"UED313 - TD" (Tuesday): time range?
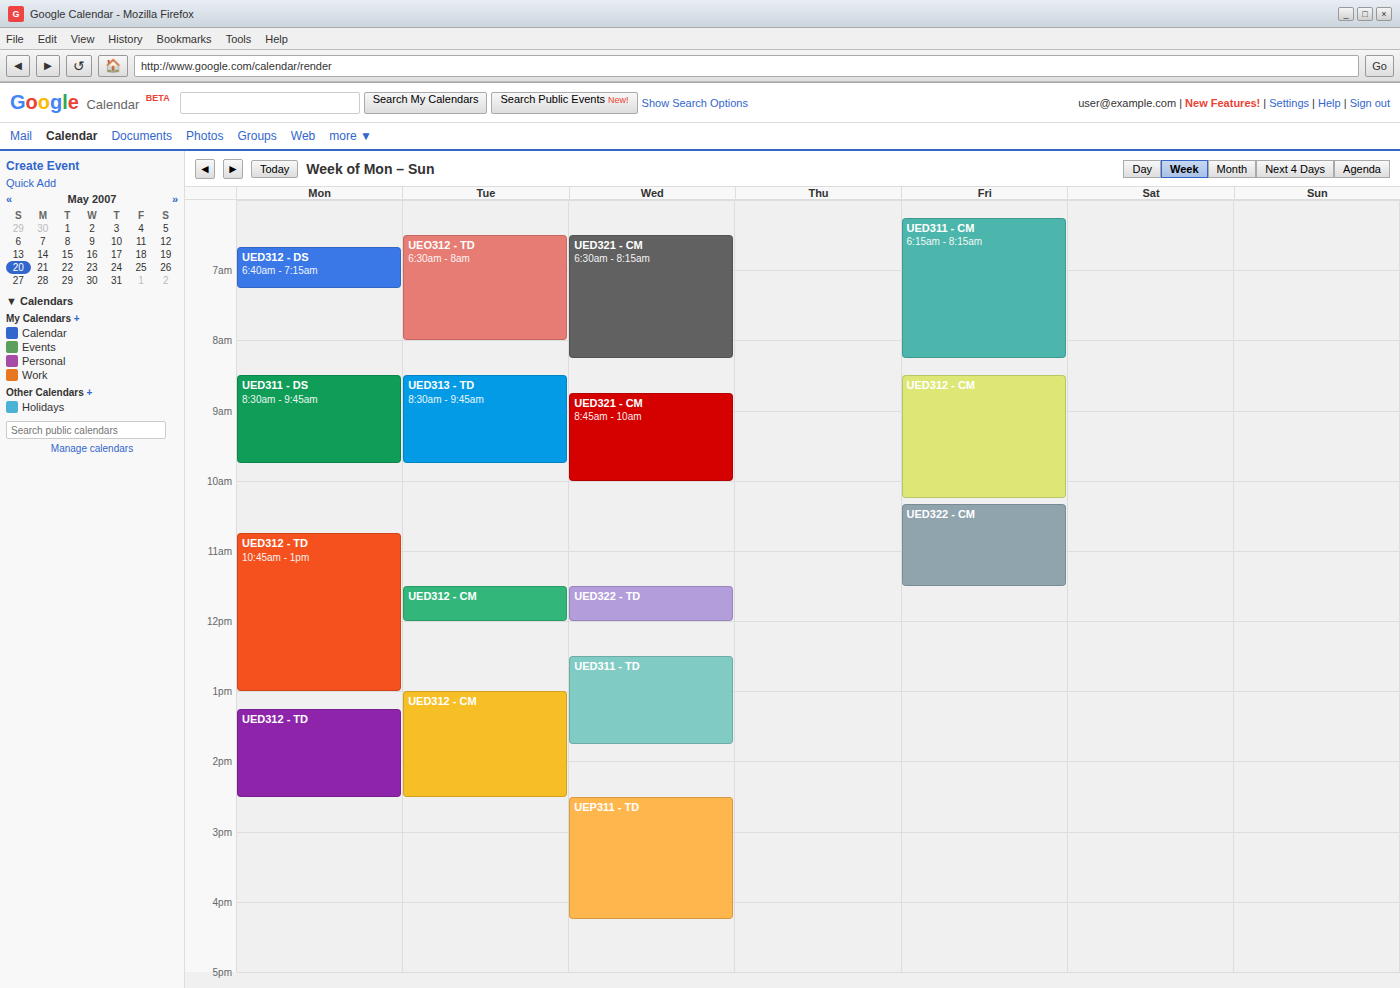
08:30 to 09:45